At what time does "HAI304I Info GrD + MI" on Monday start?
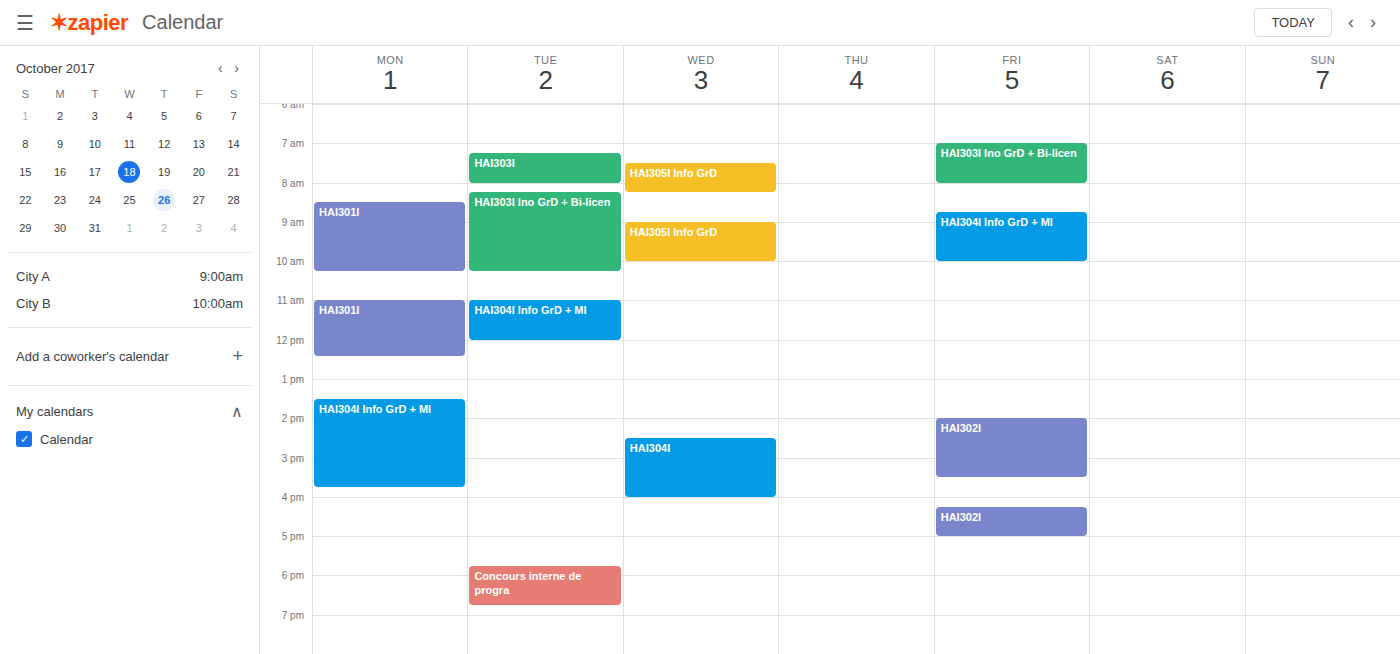
1:30 PM